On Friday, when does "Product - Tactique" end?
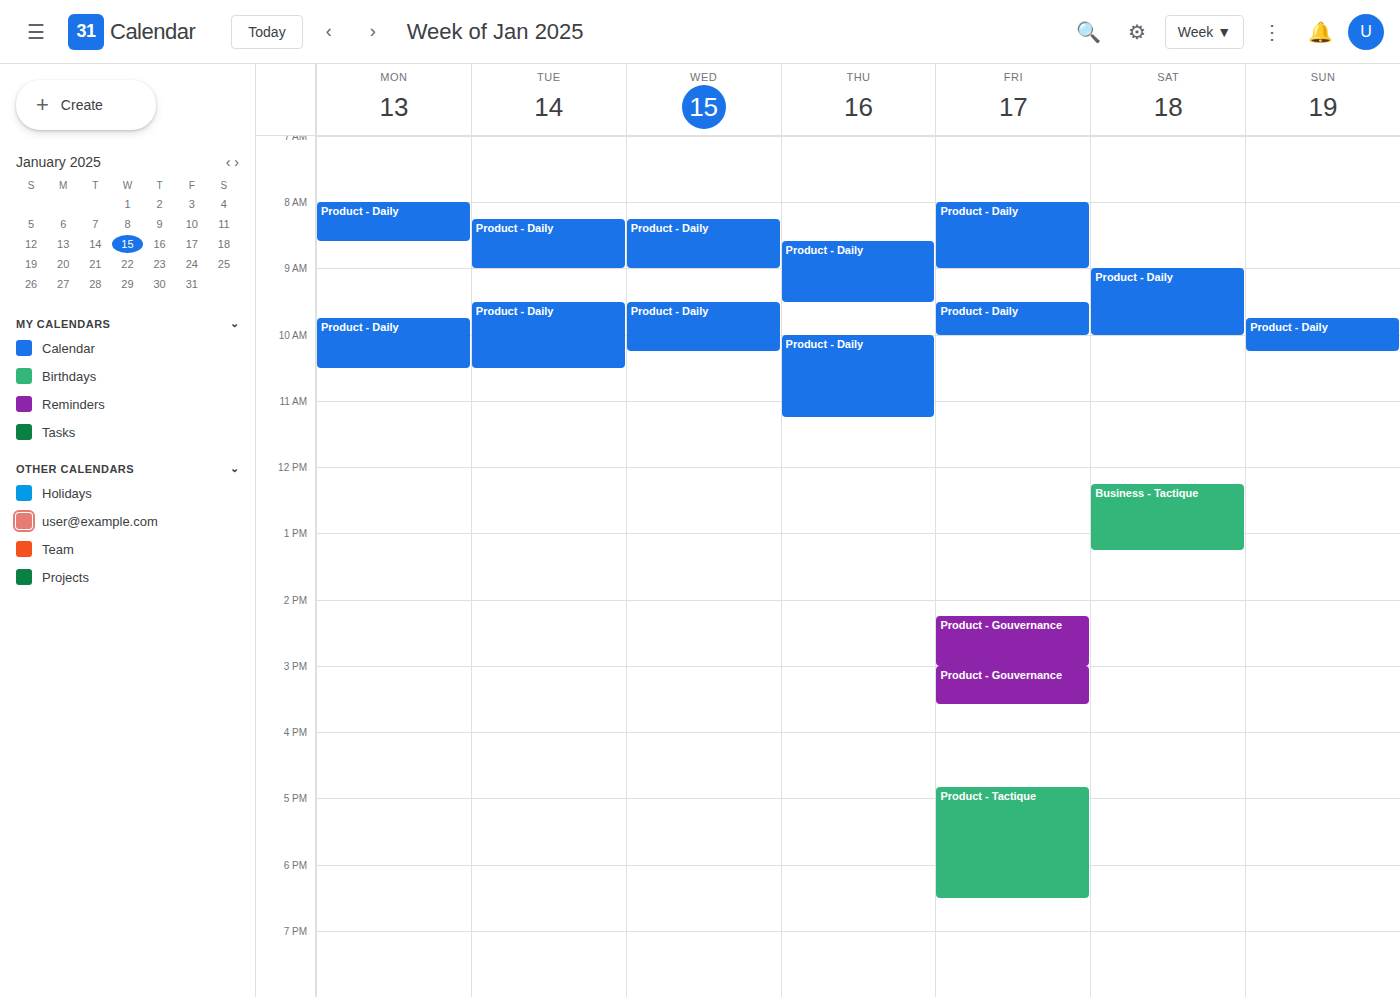
6:30 PM